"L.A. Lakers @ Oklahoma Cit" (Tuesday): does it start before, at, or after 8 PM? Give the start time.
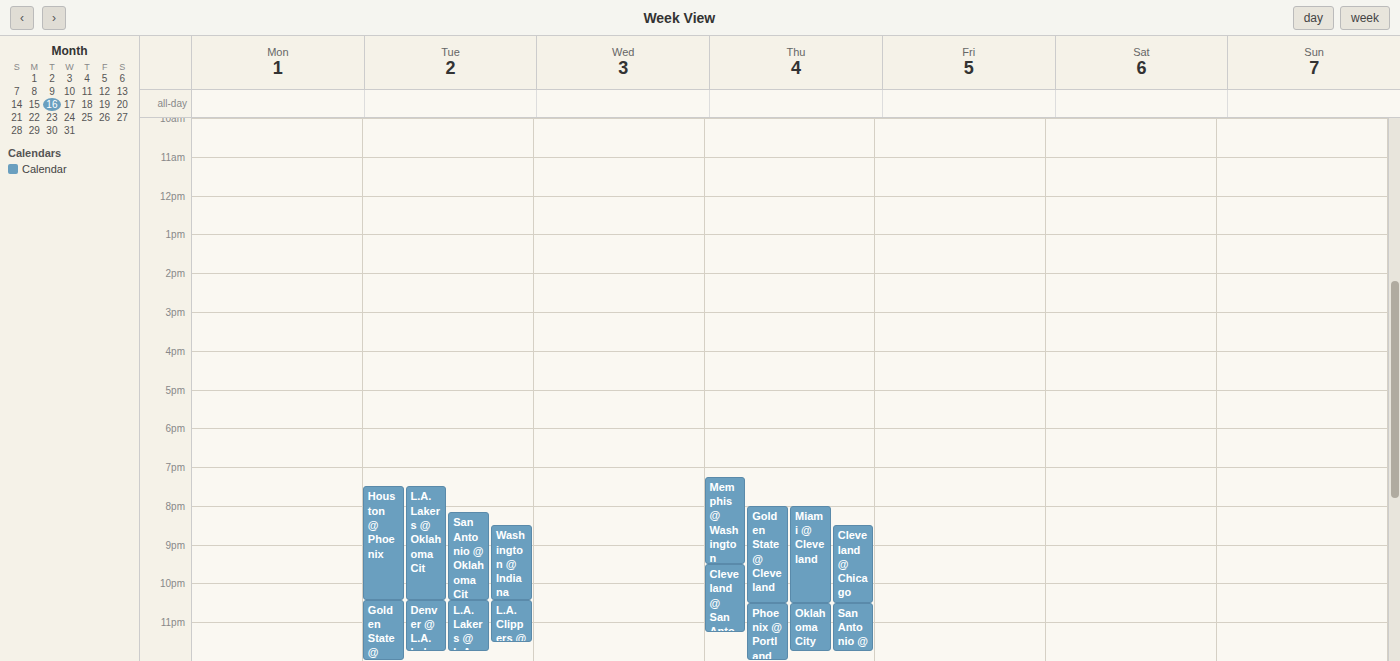
7:30 PM -- before 8 PM, 30 minutes above the 8 PM line.